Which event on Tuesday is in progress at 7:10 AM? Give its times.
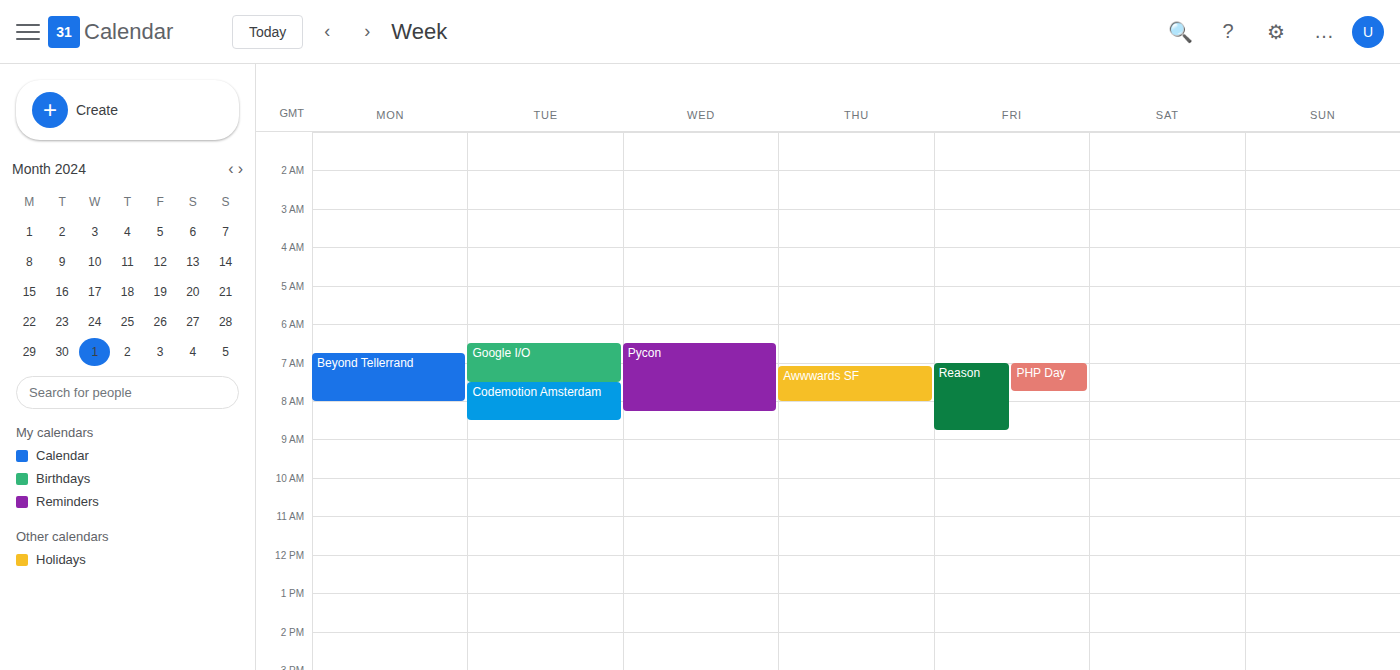
"Google I/O", 6:30 AM to 7:30 AM